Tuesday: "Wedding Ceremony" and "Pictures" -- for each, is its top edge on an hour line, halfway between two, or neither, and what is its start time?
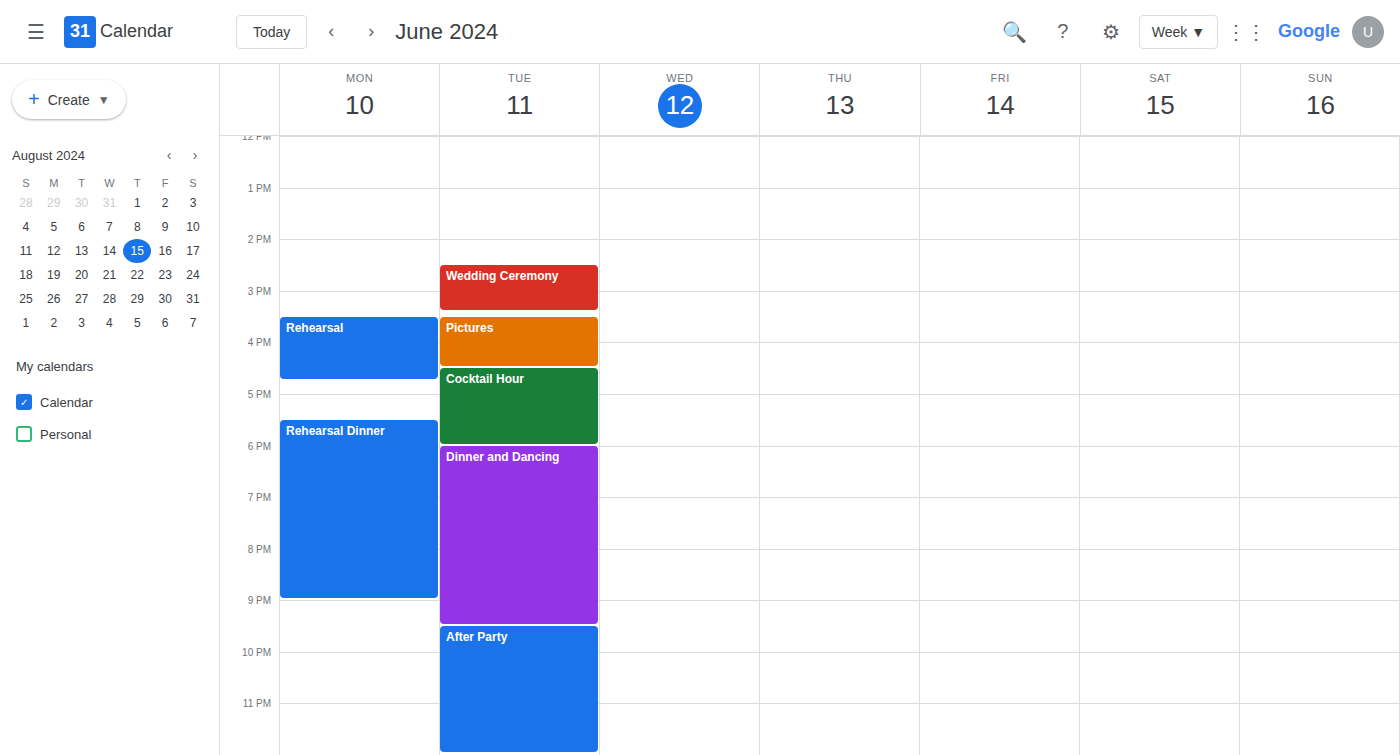
"Wedding Ceremony": 2:30 PM, halfway between the 2 PM and 3 PM lines. "Pictures": 3:30 PM, halfway between the 3 PM and 4 PM lines.